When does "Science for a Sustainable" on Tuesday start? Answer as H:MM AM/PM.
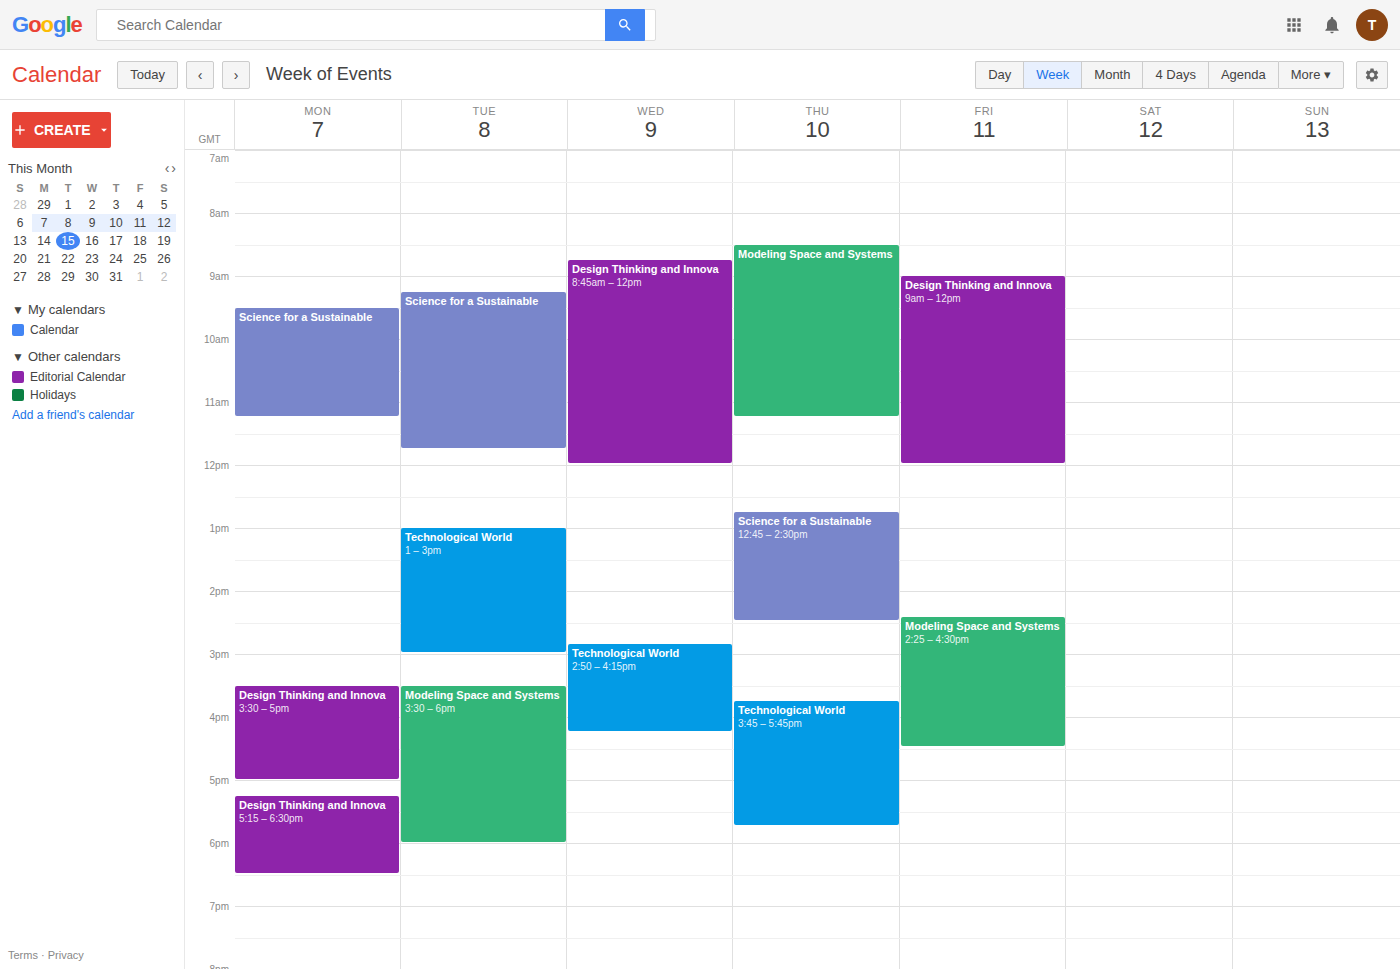
9:15 AM